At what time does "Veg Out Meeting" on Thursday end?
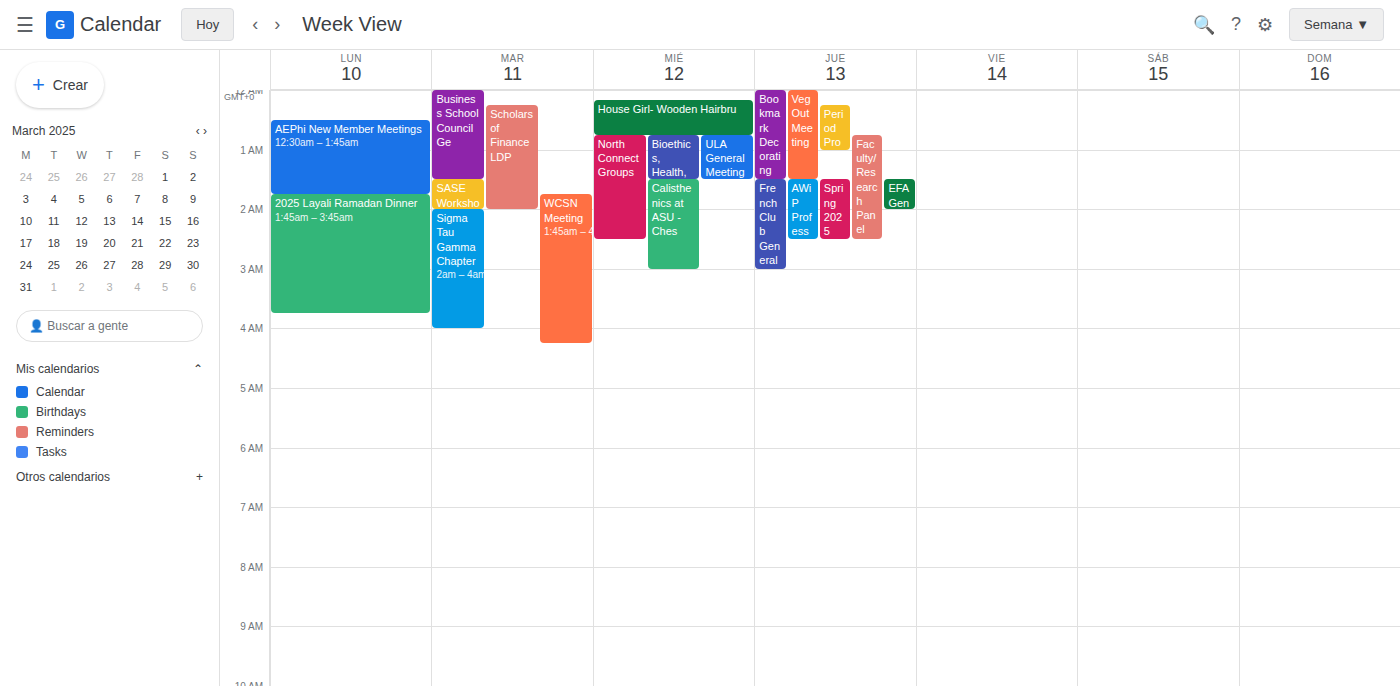
1:30 AM